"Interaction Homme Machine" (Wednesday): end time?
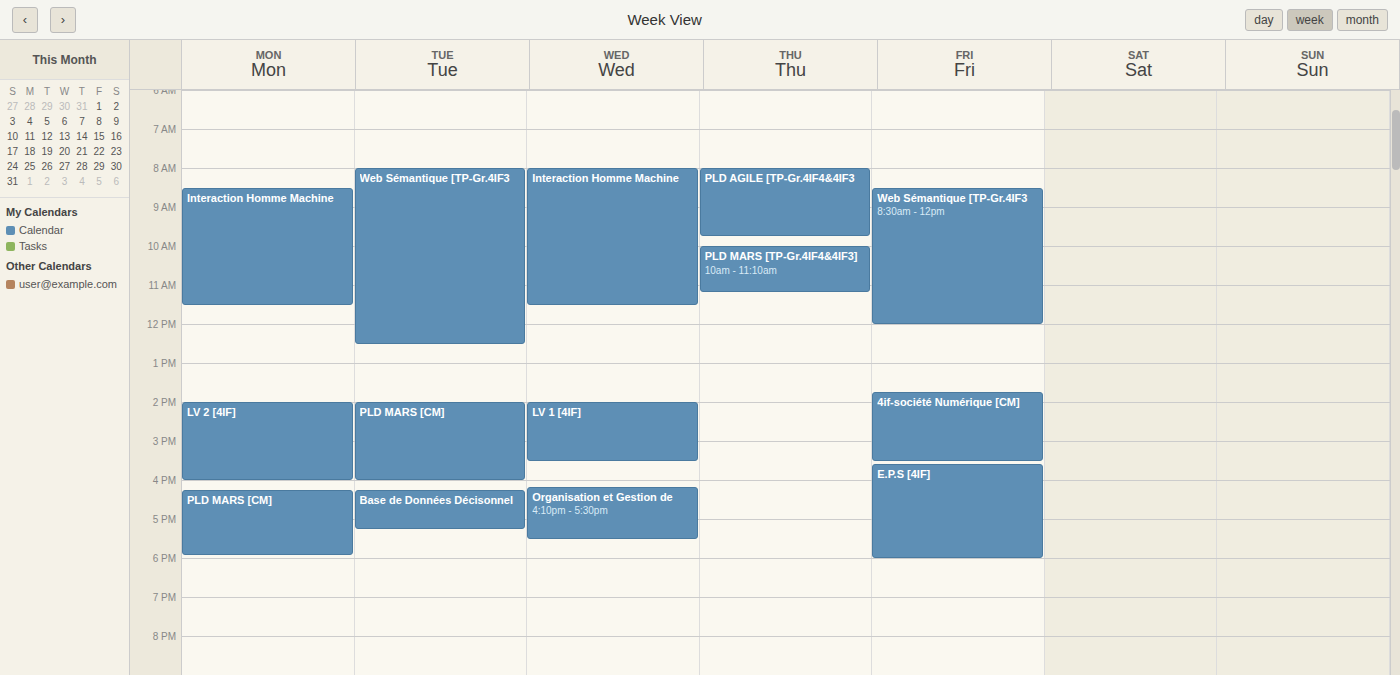
11:30 AM